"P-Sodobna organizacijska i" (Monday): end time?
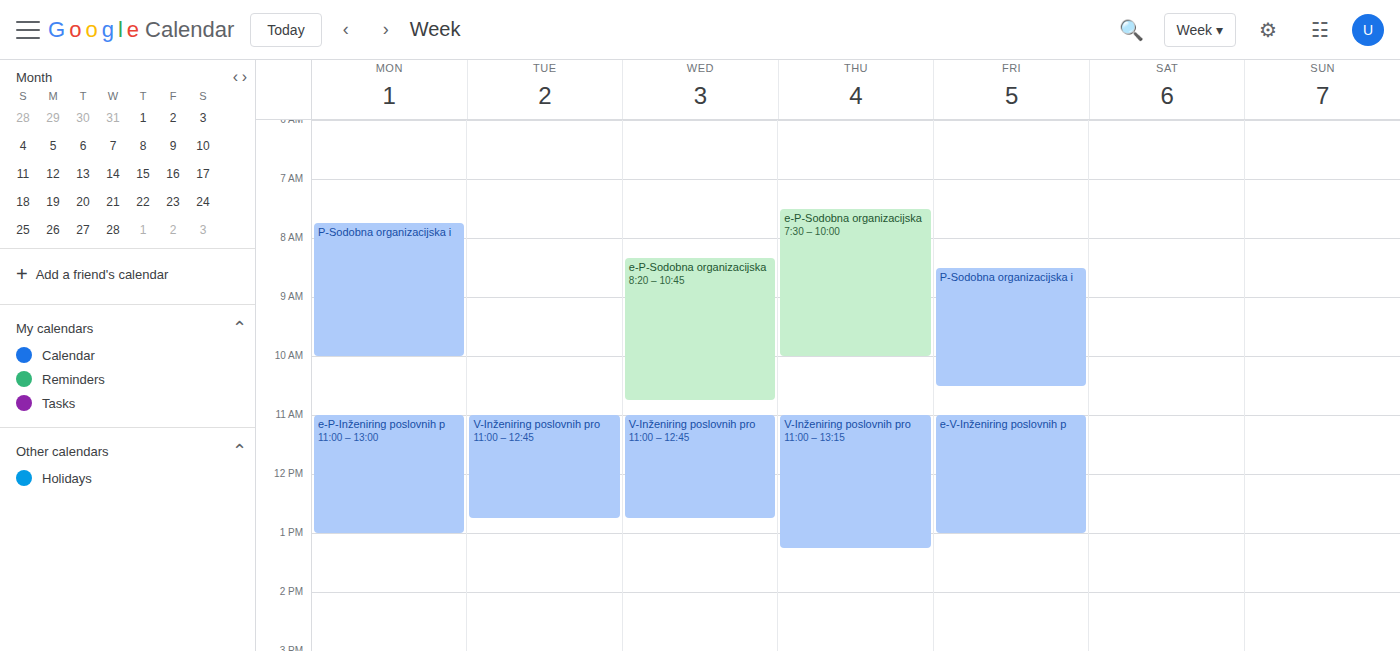
10:00